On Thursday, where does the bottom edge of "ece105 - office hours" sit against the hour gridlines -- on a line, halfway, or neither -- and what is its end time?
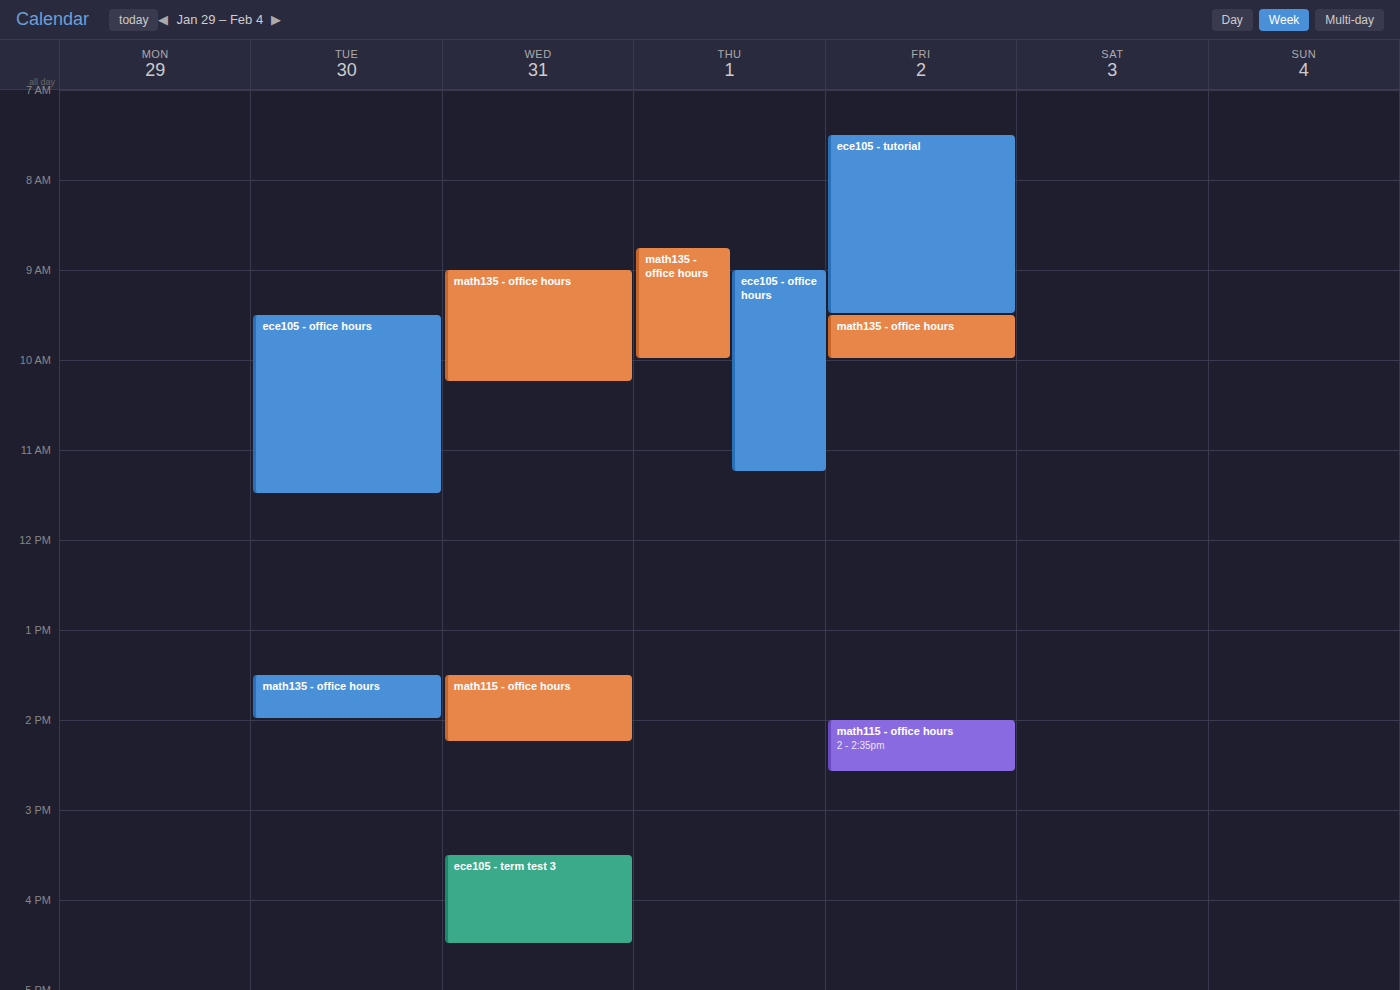
11:15 AM -- neither: a quarter of the way from the 11 AM line to the 12 PM line.